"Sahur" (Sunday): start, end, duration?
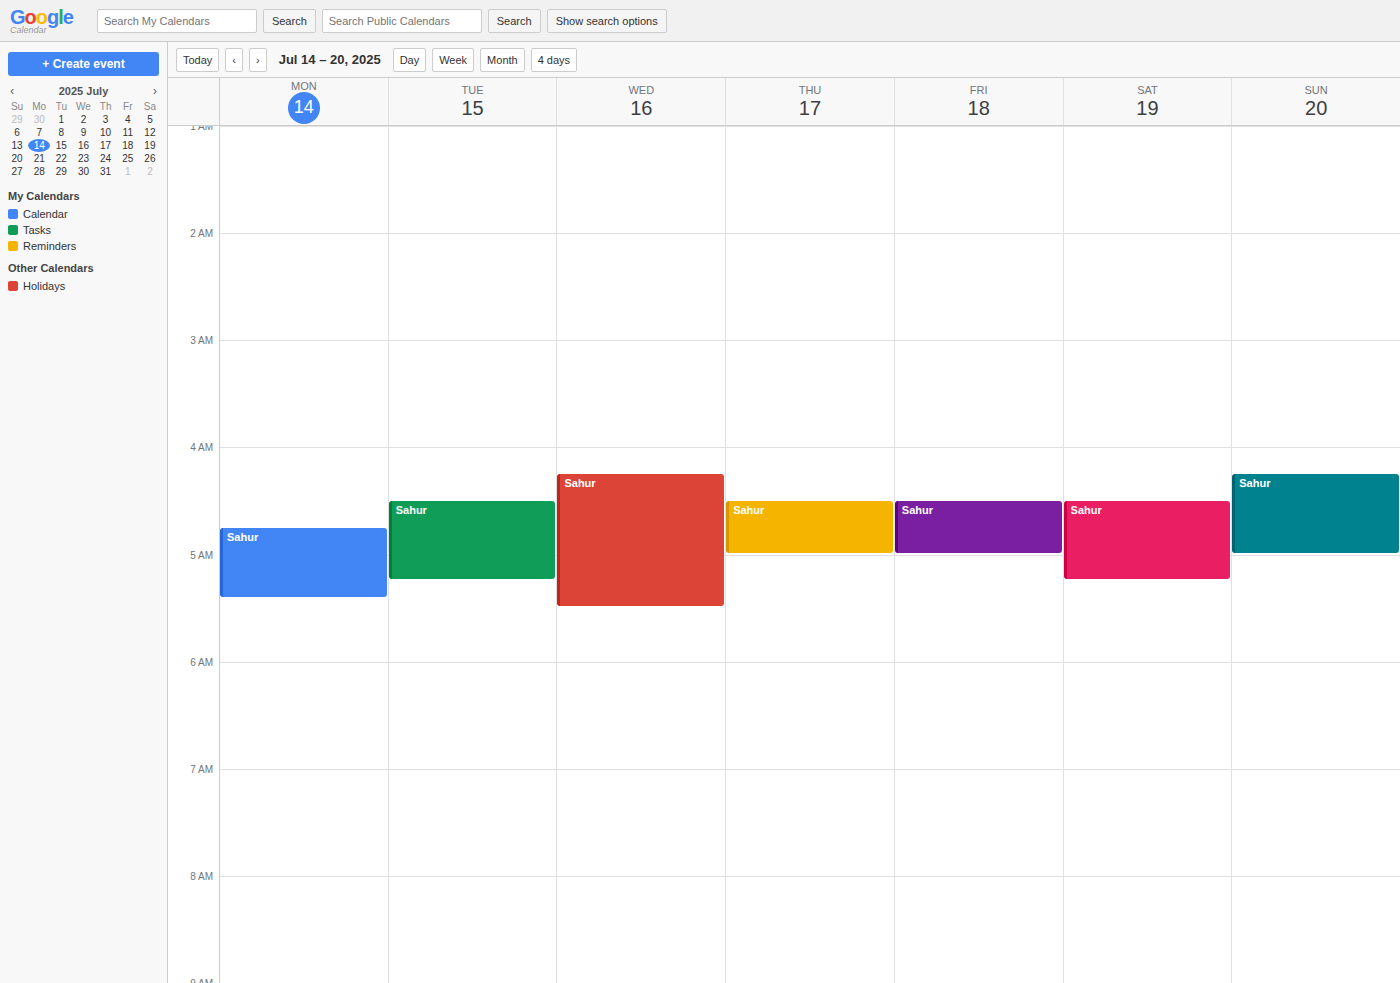
4:15 AM to 5:00 AM, 45 minutes